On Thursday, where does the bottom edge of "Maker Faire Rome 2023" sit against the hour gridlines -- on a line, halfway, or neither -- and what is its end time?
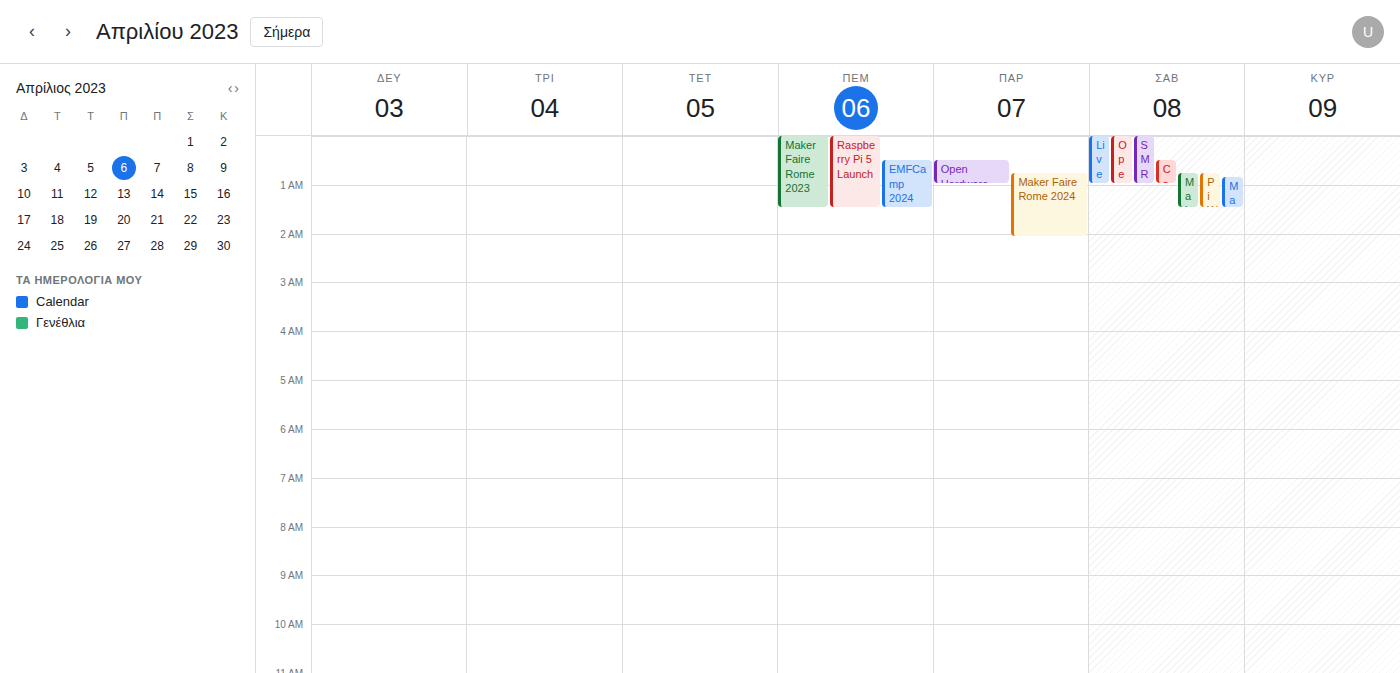
1:30 AM -- halfway between the 1 AM and 2 AM lines.